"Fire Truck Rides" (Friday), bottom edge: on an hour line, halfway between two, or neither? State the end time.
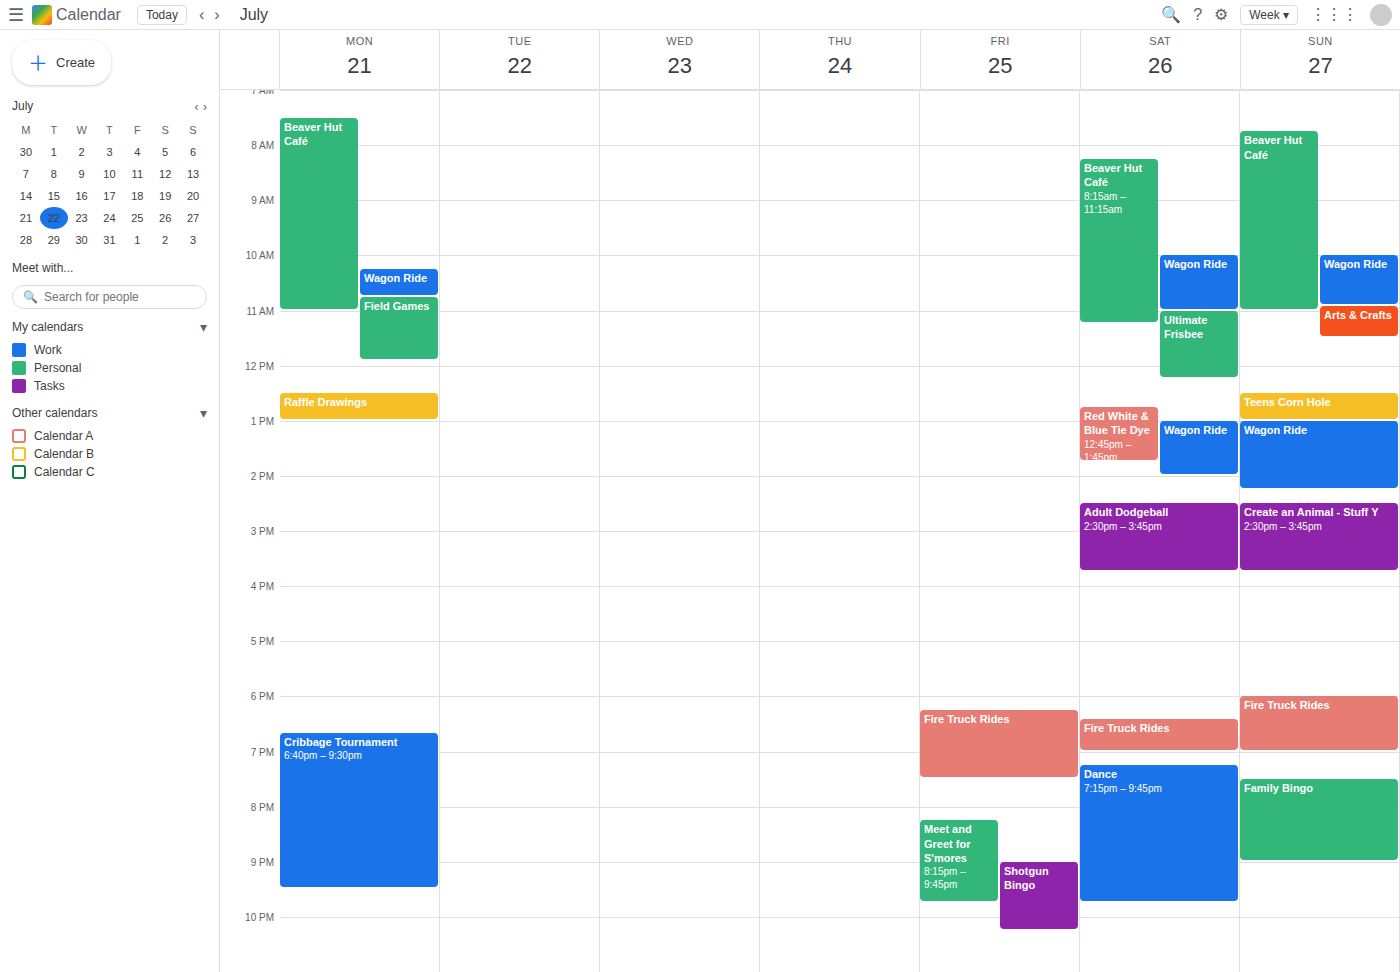
19:30 -- halfway between the 19:00 and 20:00 lines.